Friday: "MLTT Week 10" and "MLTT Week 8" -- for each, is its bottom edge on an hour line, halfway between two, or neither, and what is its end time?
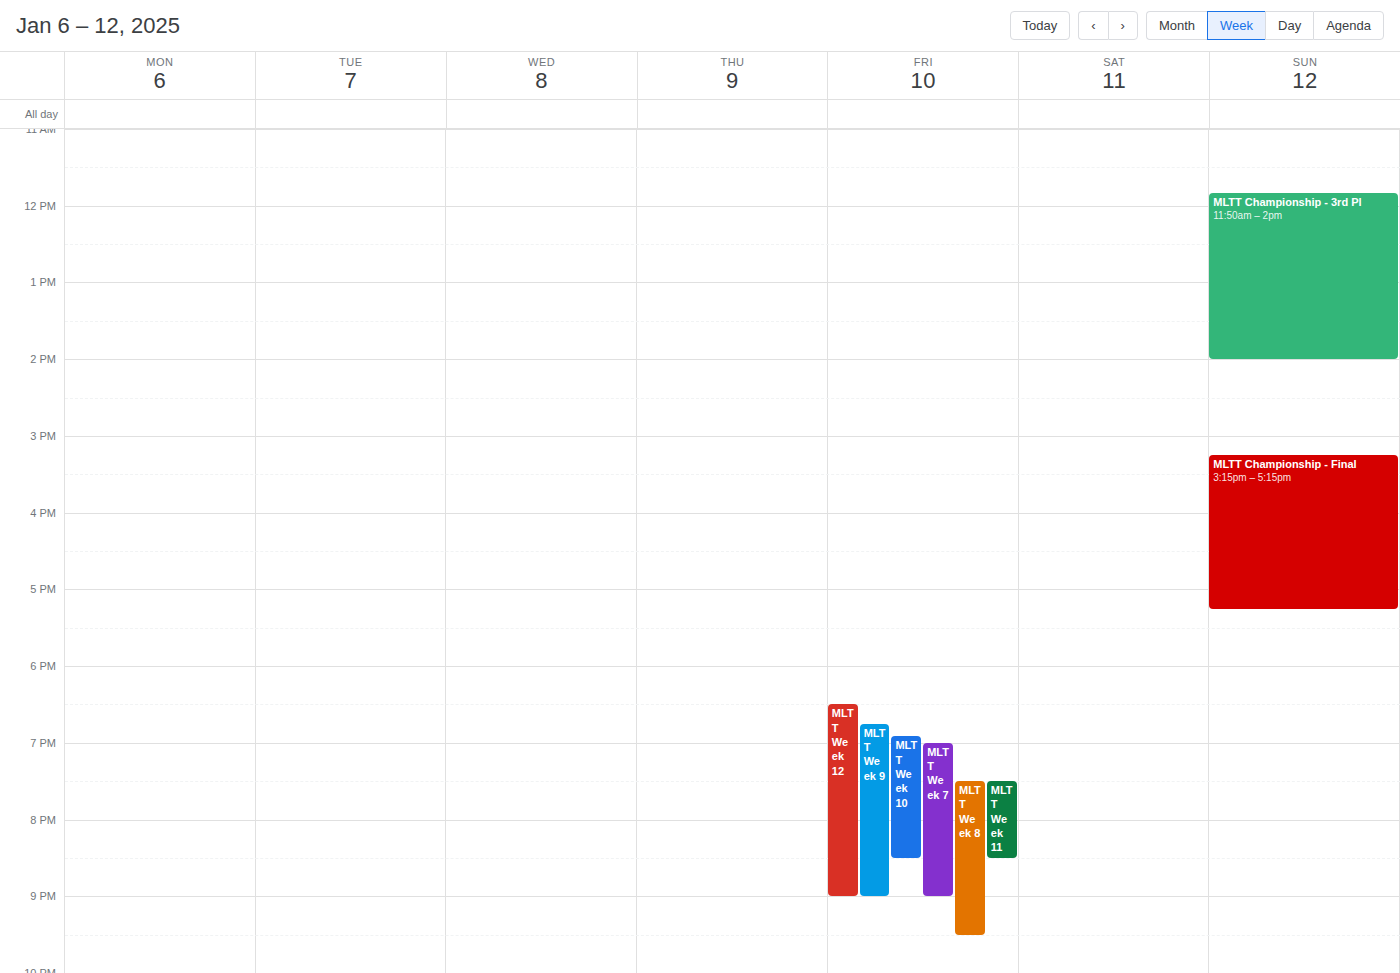
"MLTT Week 10": 20:30, halfway between the 20:00 and 21:00 lines. "MLTT Week 8": 21:30, halfway between the 21:00 and 22:00 lines.